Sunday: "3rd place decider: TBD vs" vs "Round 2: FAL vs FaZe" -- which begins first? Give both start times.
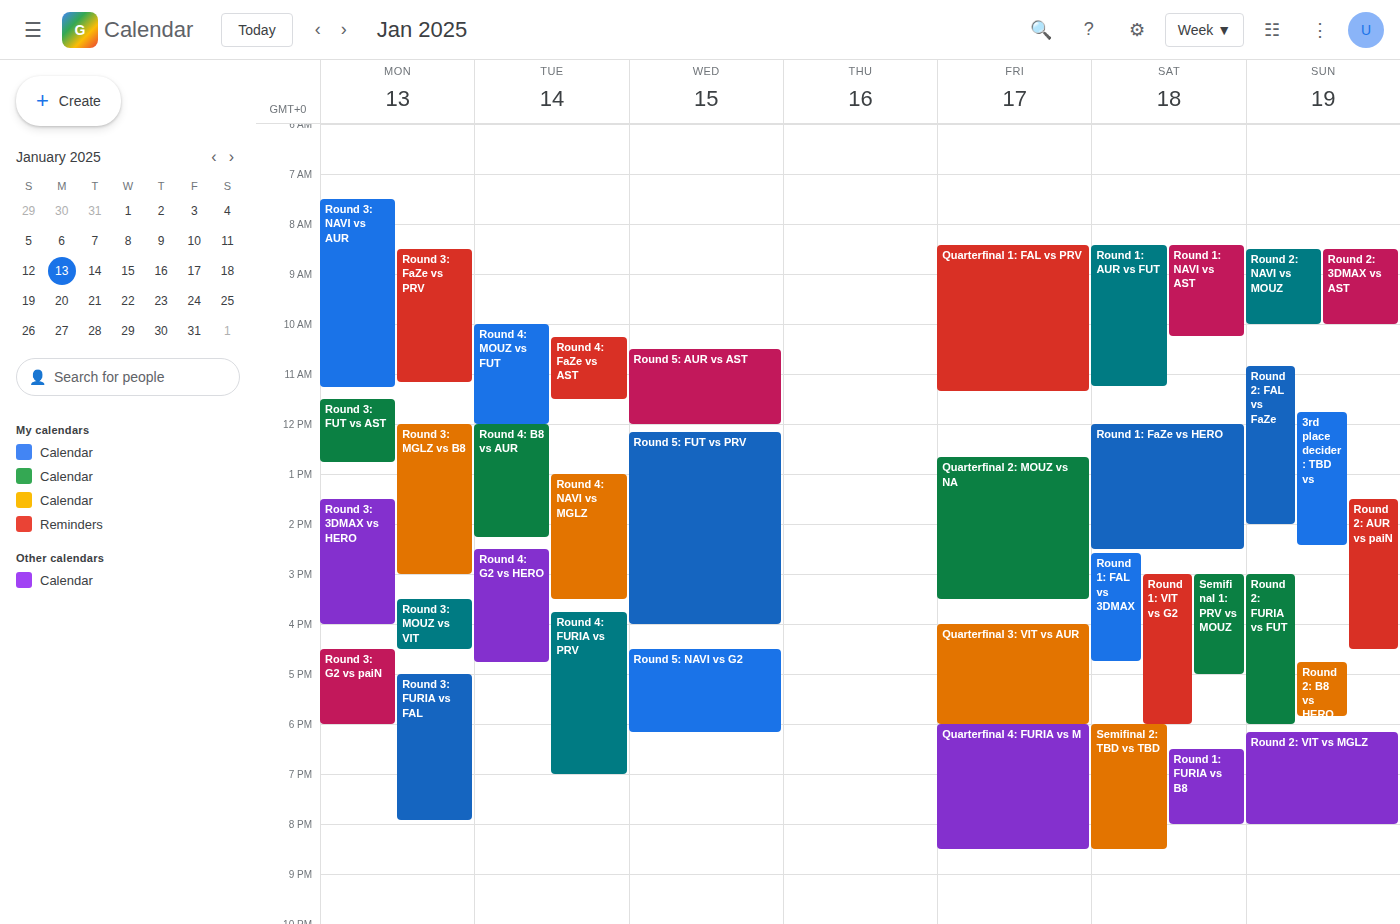
"Round 2: FAL vs FaZe" 10:50 AM; "3rd place decider: TBD vs" 11:45 AM.